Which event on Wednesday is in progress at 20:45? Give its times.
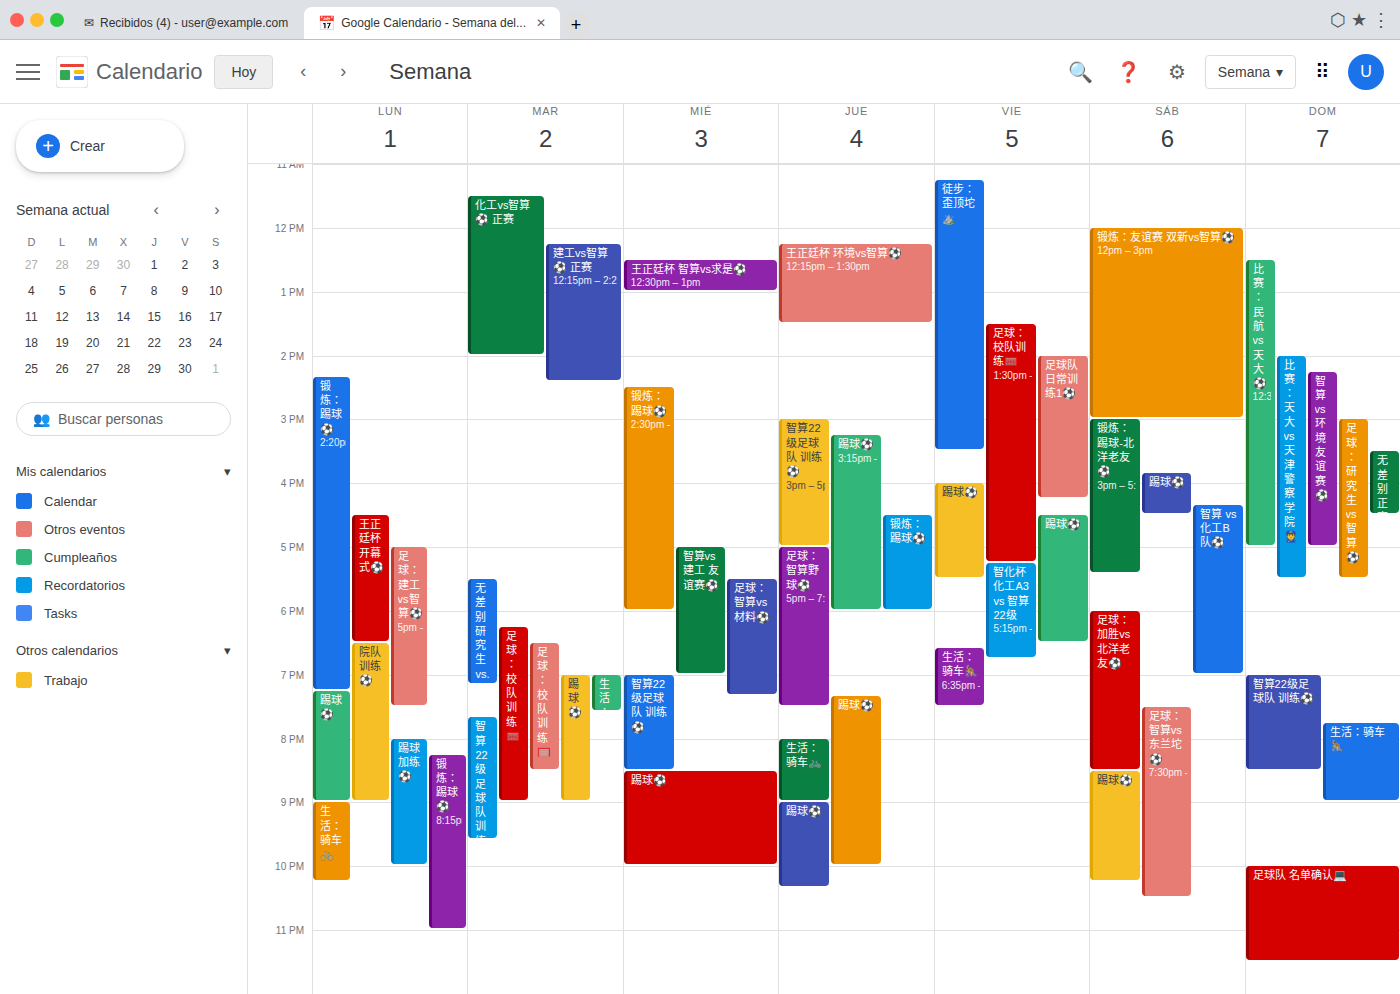
"踢球⚽️", 20:30 to 22:00